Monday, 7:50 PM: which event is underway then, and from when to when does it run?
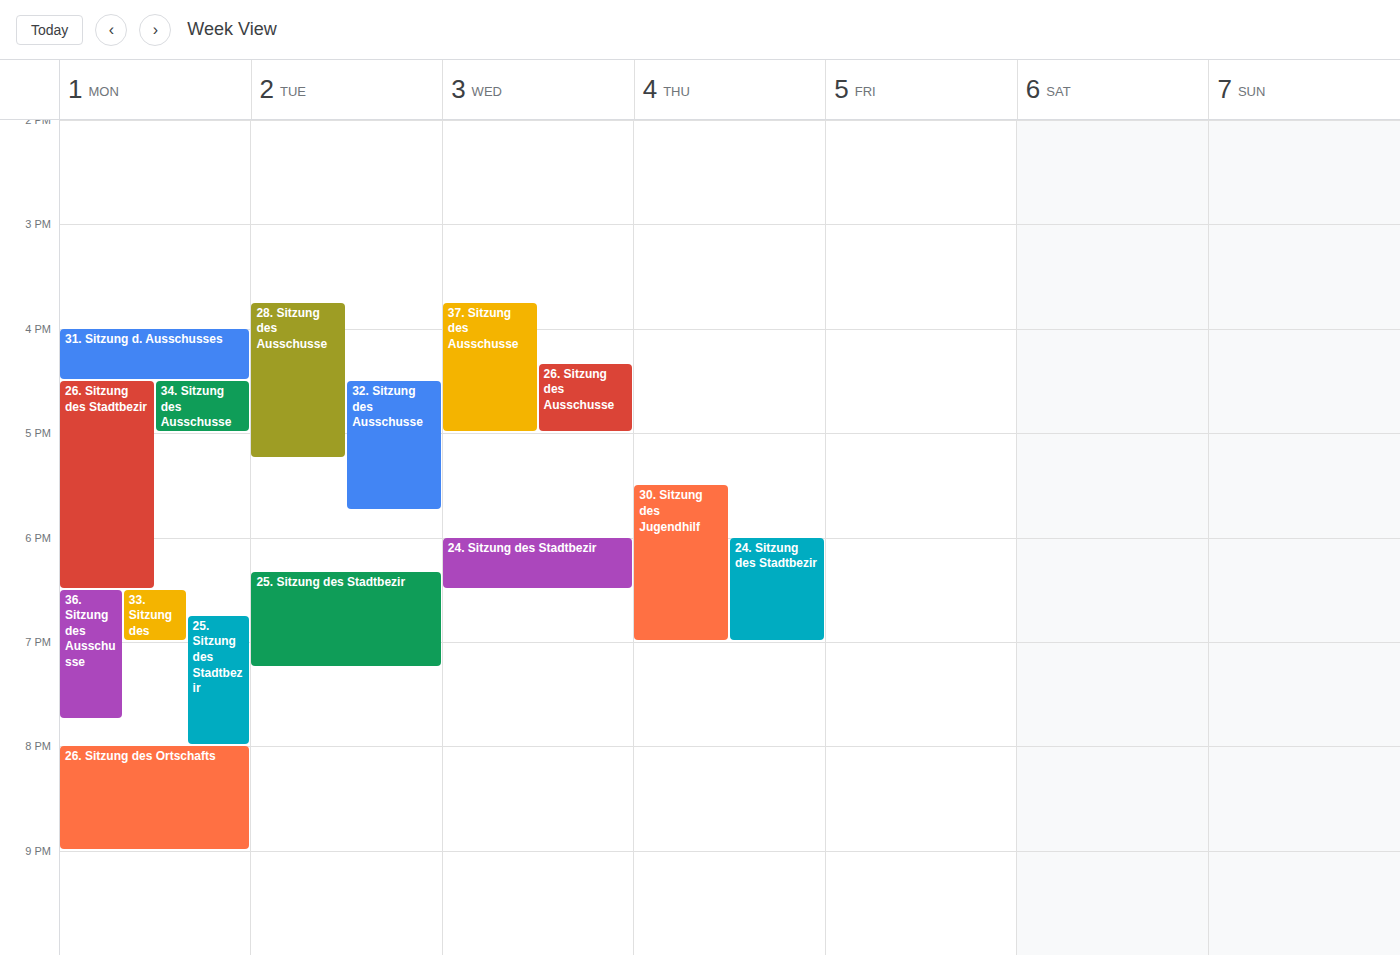
"25. Sitzung des Stadtbezir", 6:45 PM to 8:00 PM